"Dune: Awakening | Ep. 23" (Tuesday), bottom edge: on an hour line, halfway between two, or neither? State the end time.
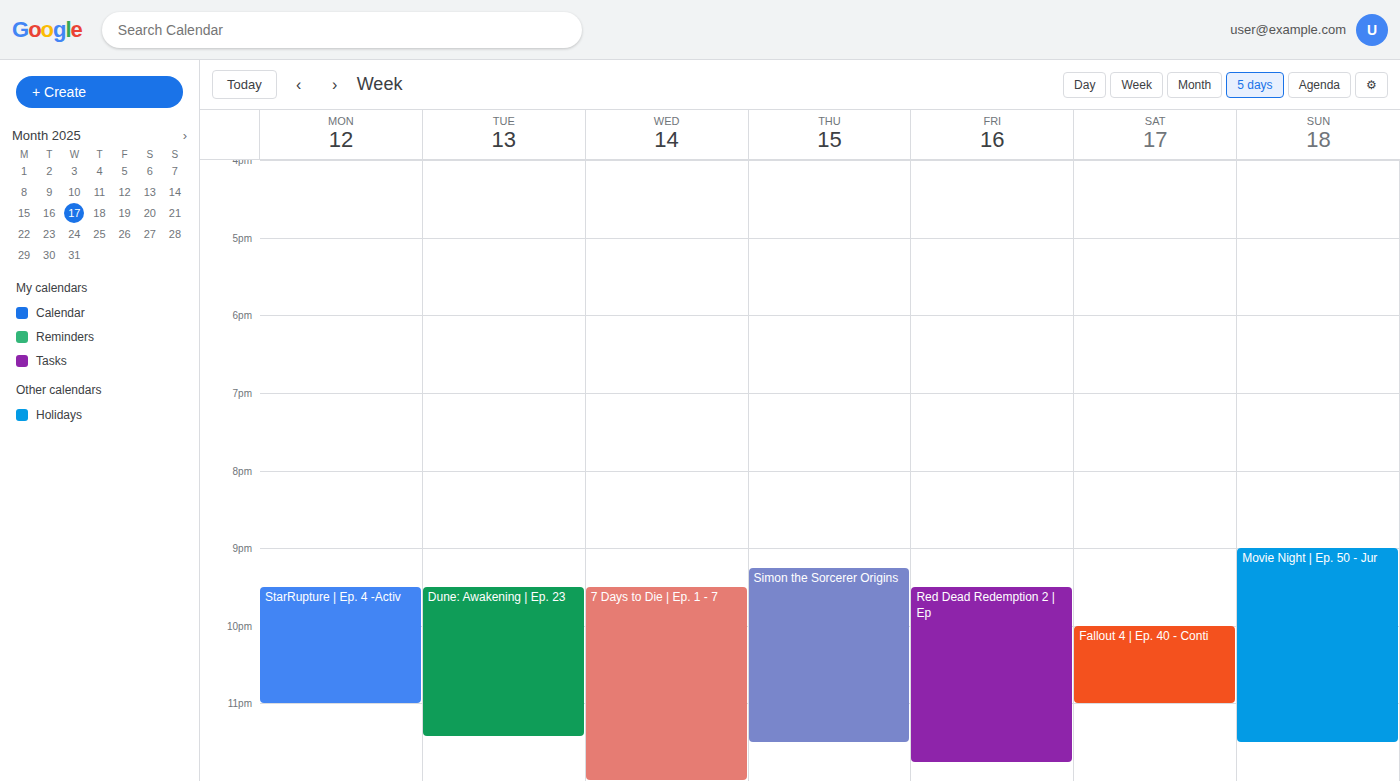
11:25 PM -- neither: 25 minutes below the 11 PM line and 35 minutes above the 12 AM line.